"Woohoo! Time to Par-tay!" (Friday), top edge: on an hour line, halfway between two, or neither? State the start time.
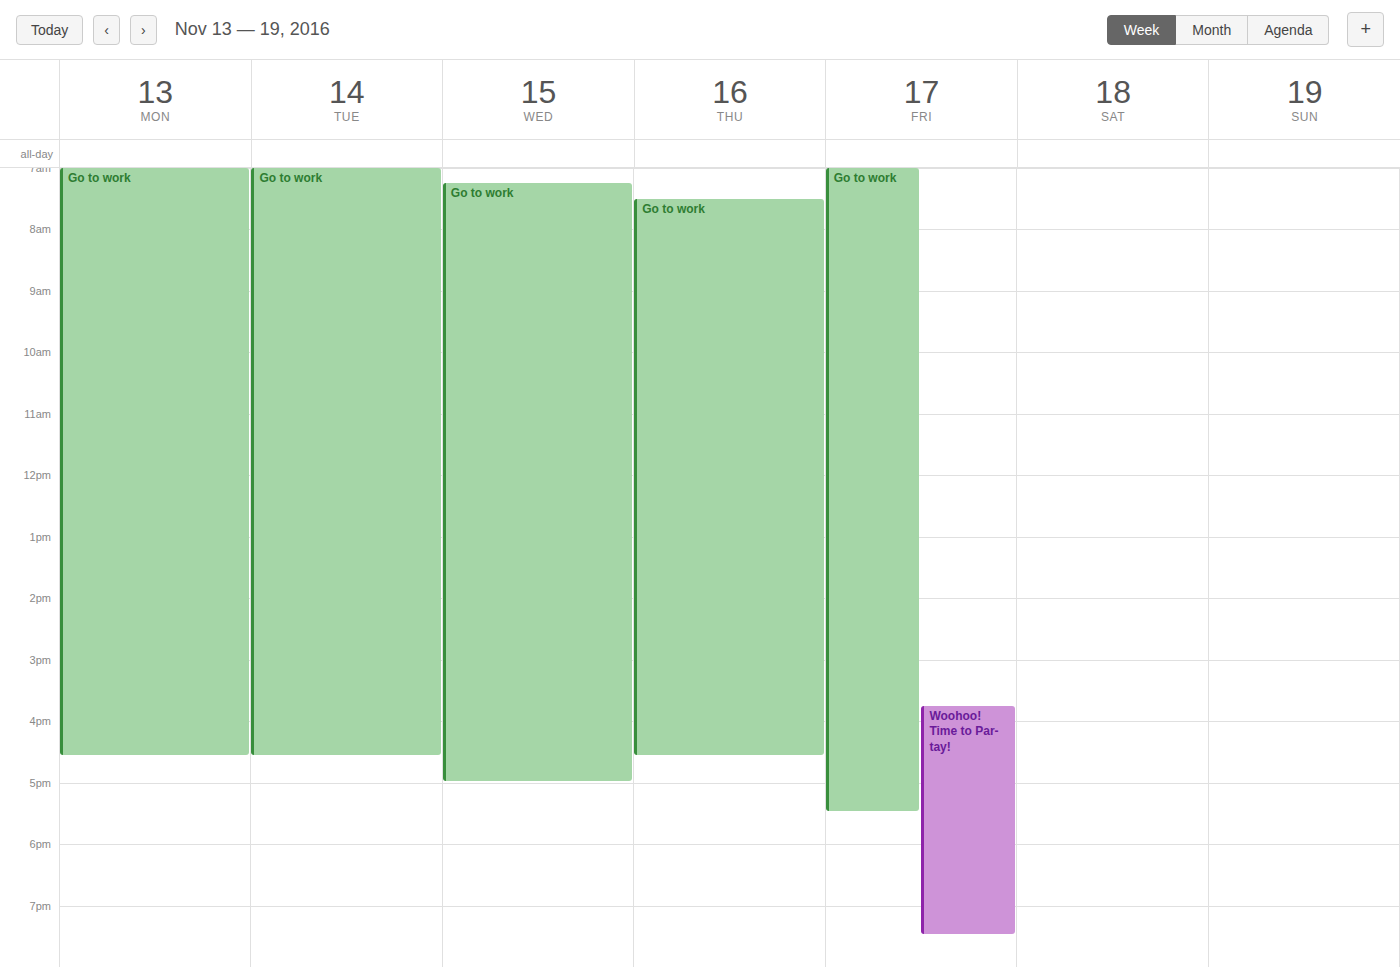
3:45 PM -- neither: three quarters of the way from the 3 PM line to the 4 PM line.